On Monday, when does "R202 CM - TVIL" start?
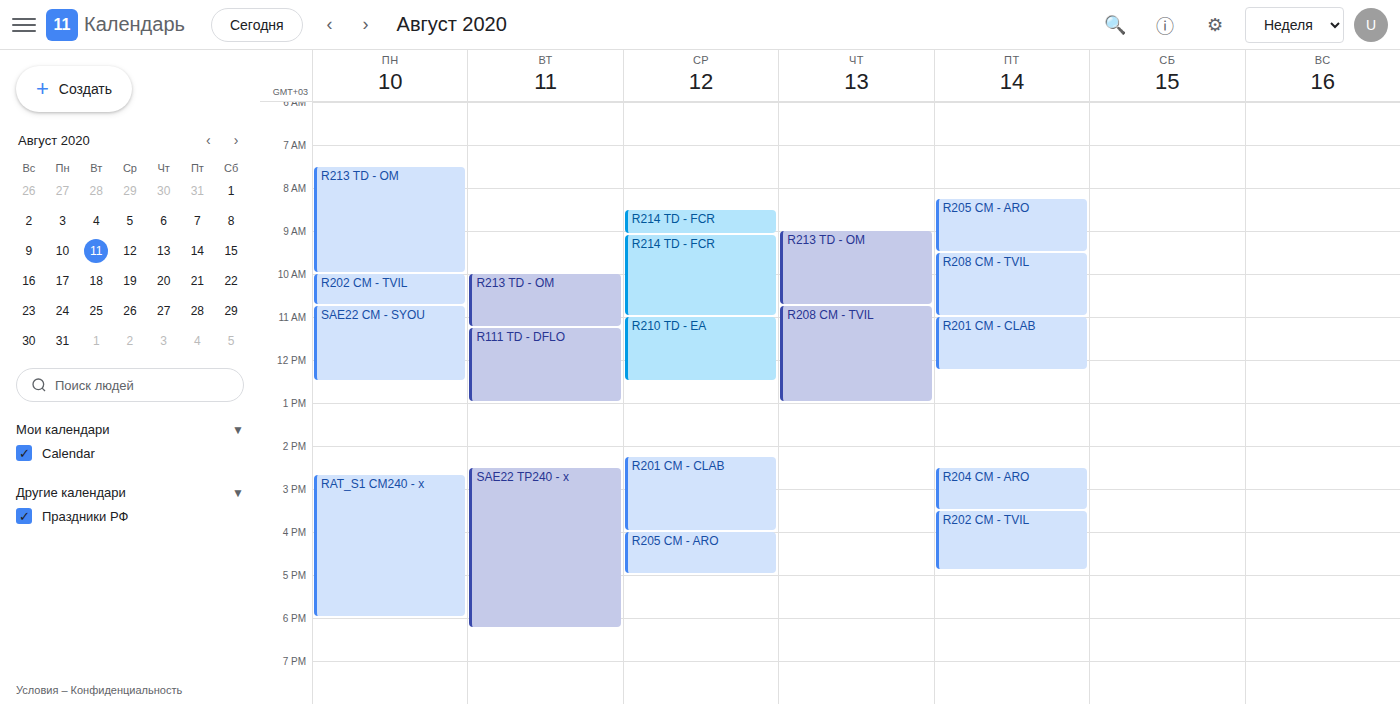
10:00 AM